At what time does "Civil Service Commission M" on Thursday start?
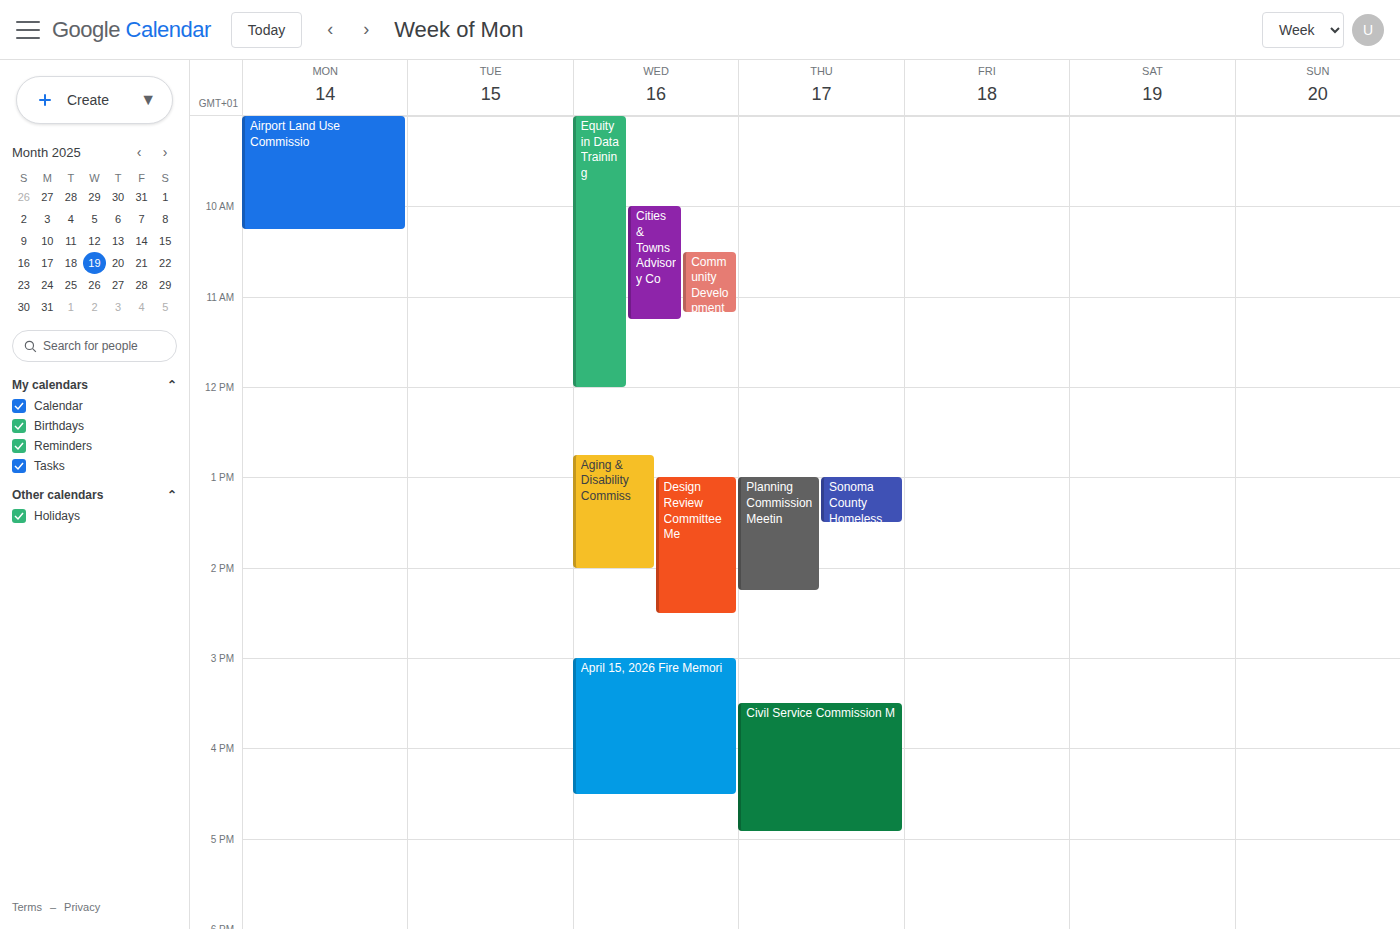
3:30 PM